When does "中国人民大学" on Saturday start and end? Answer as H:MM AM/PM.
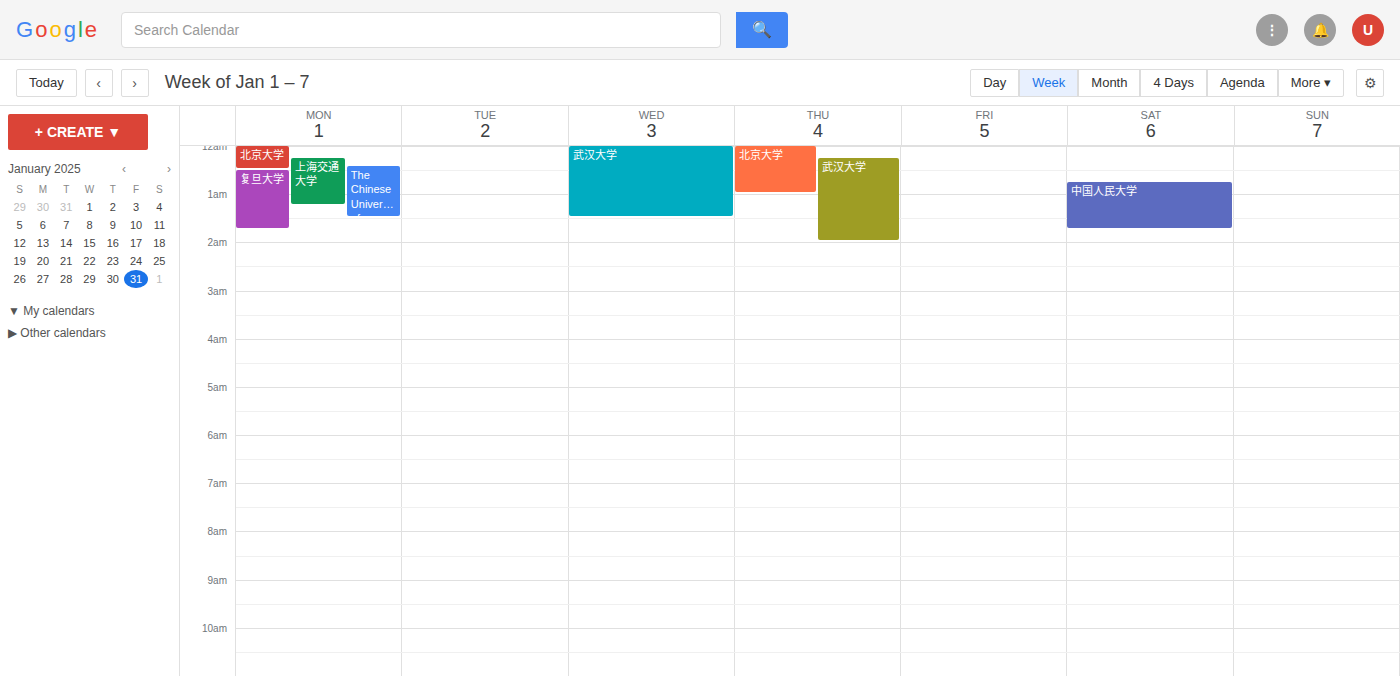
12:45 AM to 1:45 AM